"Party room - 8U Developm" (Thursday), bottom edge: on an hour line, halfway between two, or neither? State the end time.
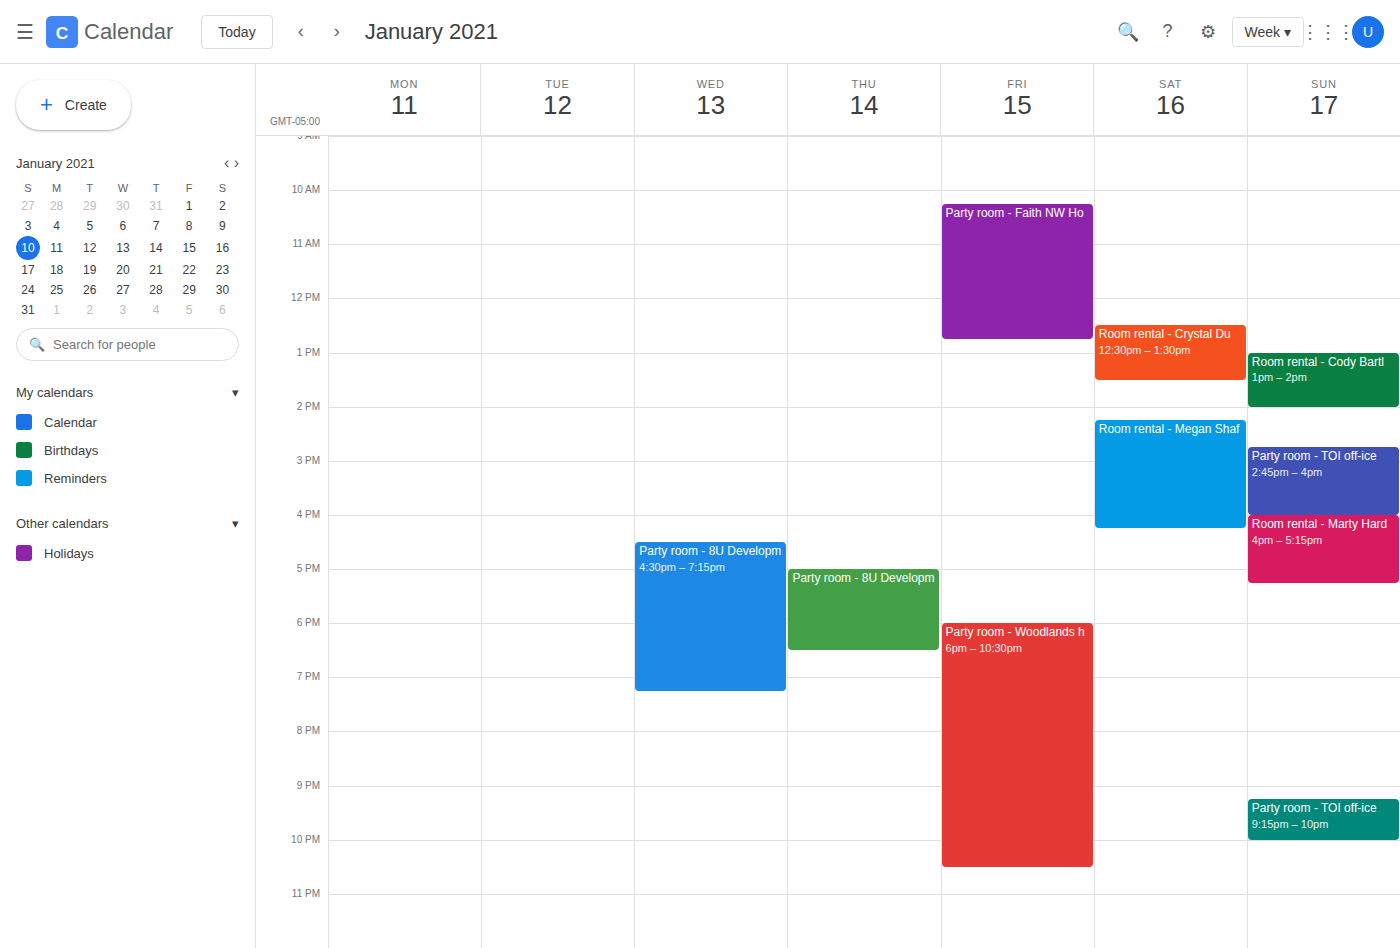
6:30 PM -- halfway between the 6 PM and 7 PM lines.